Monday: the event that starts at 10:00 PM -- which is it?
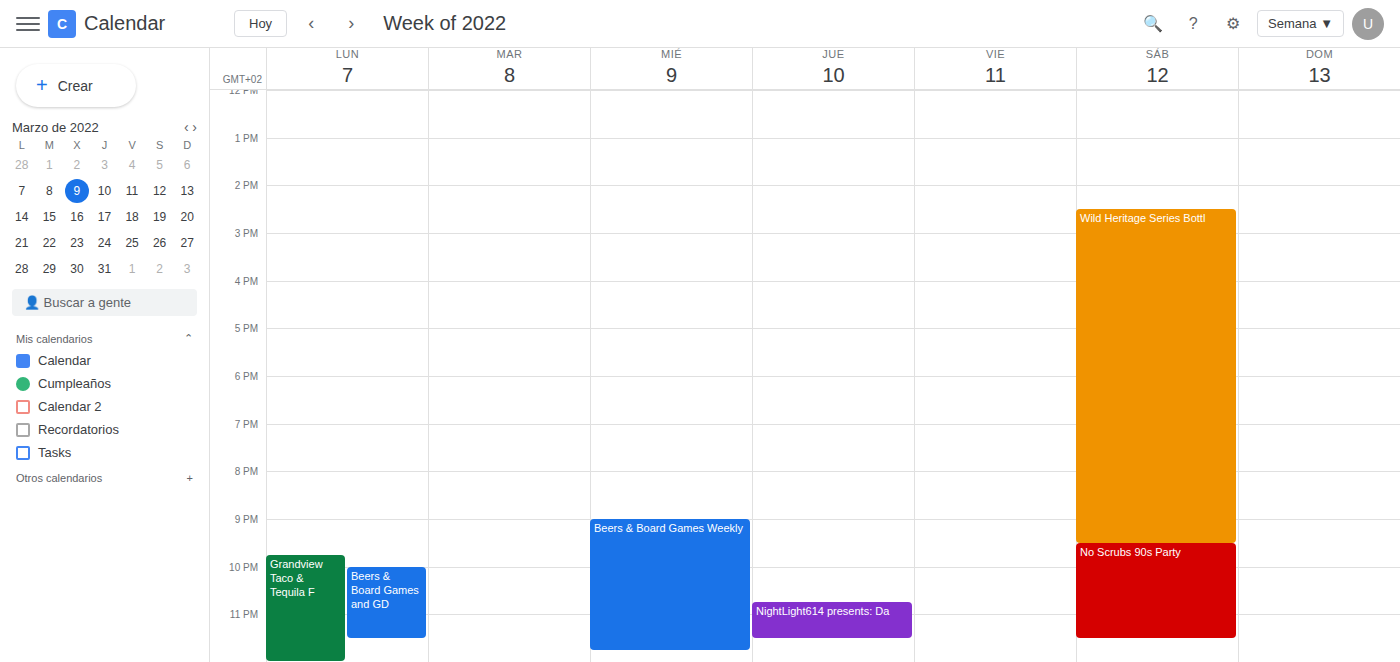
"Beers & Board Games and GD"